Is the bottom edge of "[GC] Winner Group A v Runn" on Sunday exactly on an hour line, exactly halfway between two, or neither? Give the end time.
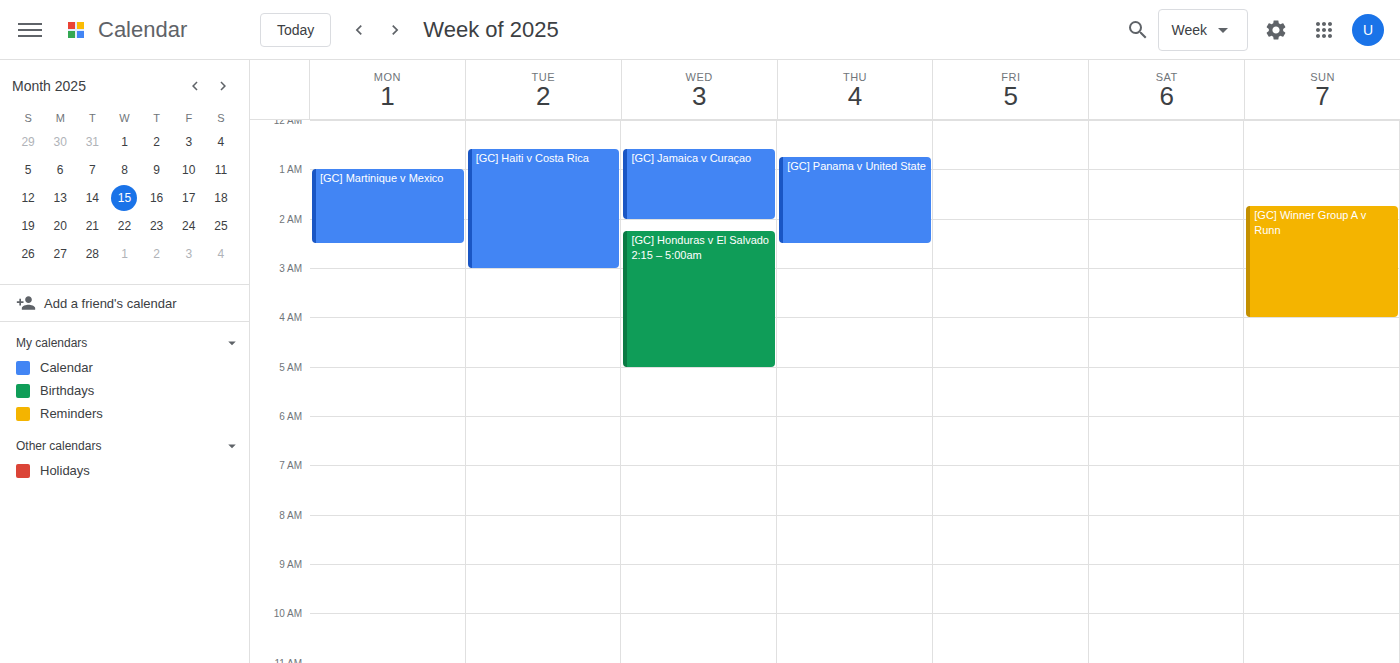
4:00 AM -- exactly on the 4 AM line.